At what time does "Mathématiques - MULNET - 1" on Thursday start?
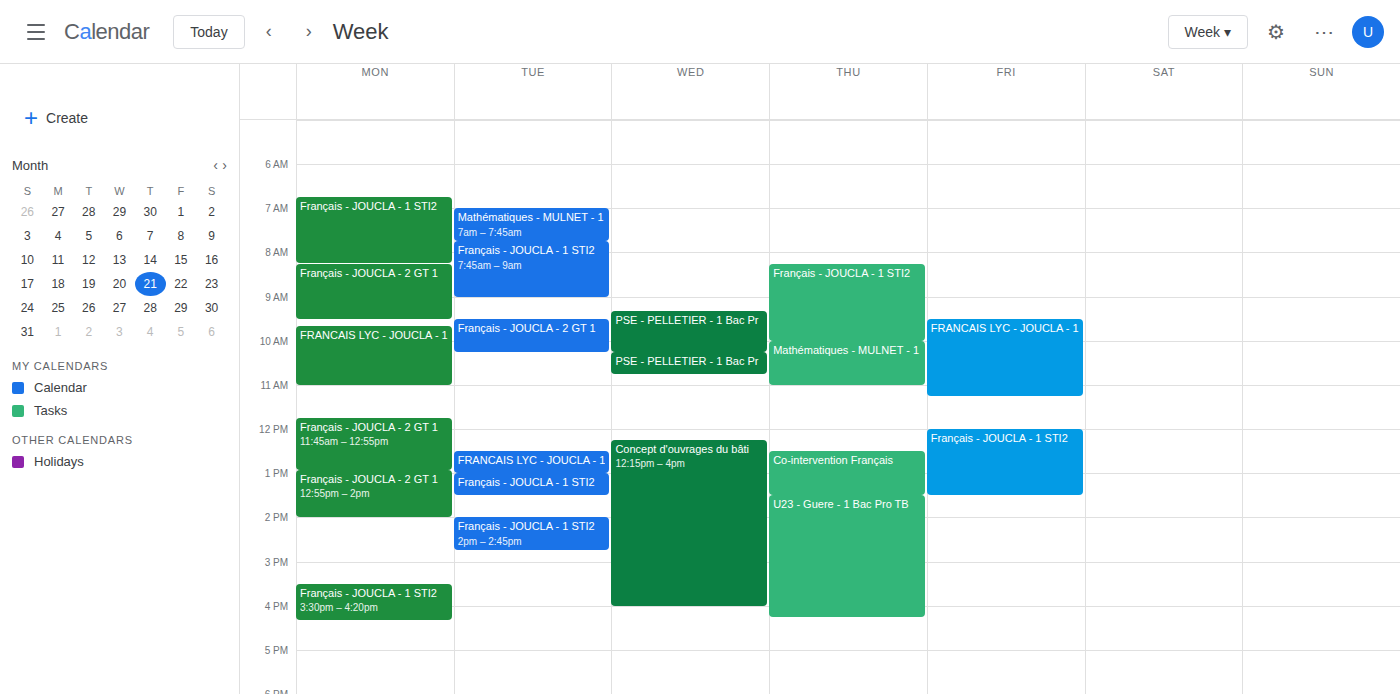
10:00 AM